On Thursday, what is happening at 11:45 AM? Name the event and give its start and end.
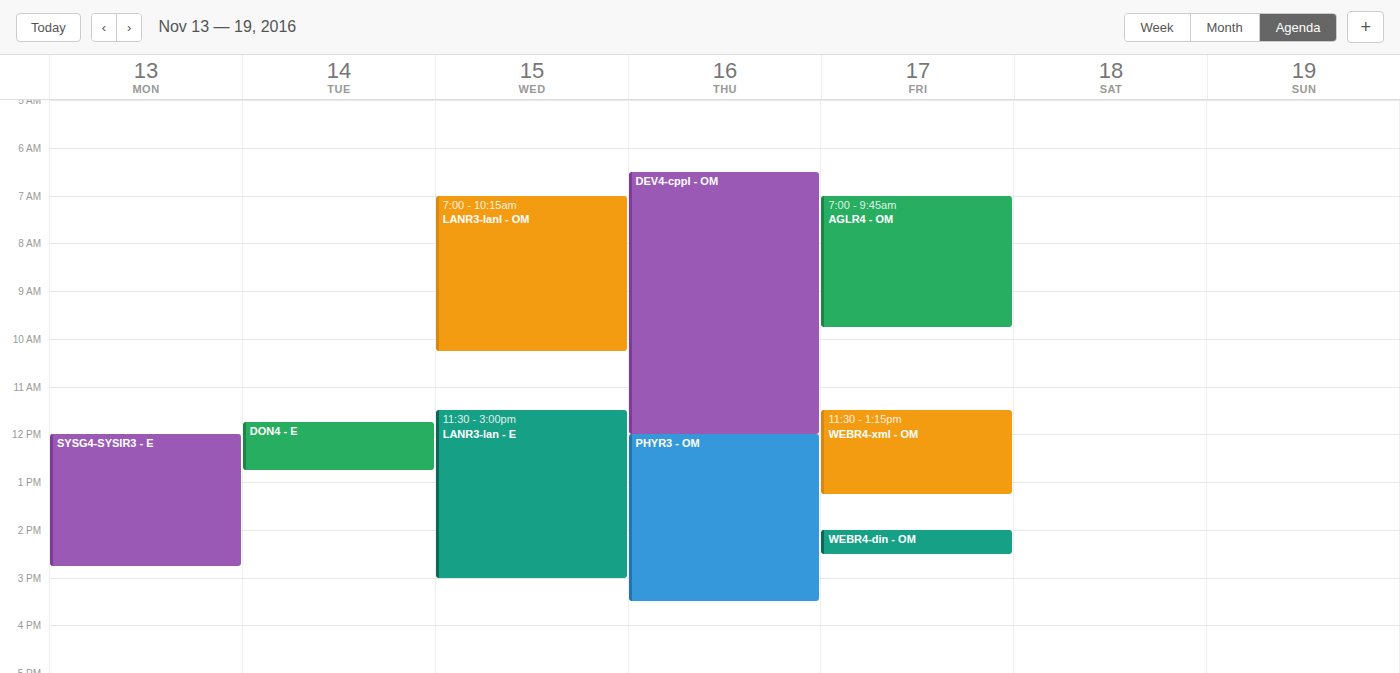
"DEV4-cppl - OM", 6:30 AM to 12:00 PM